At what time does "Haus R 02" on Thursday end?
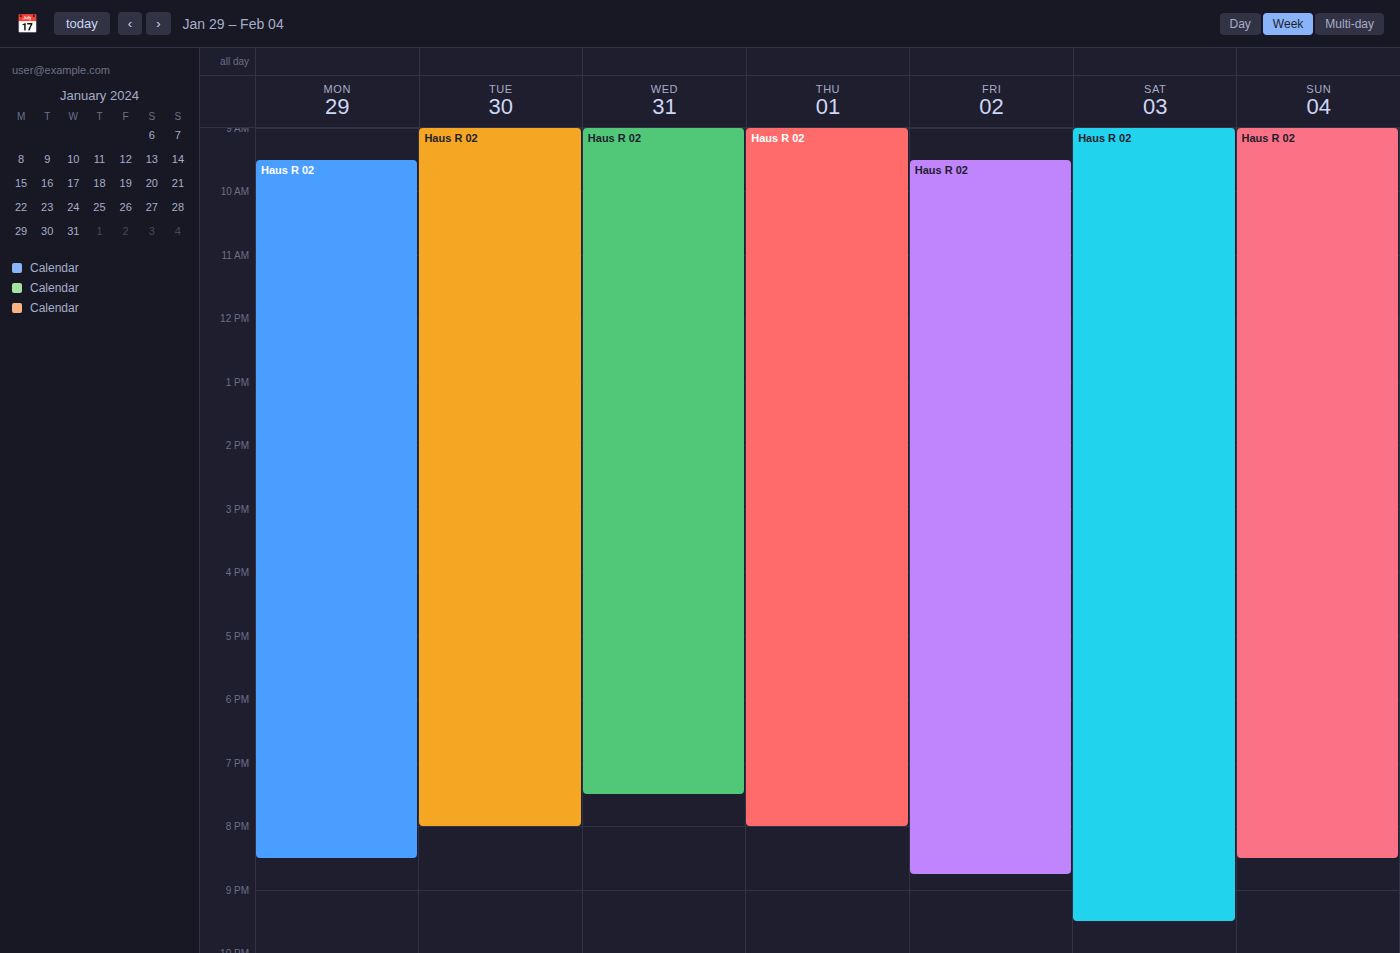
8:00 PM